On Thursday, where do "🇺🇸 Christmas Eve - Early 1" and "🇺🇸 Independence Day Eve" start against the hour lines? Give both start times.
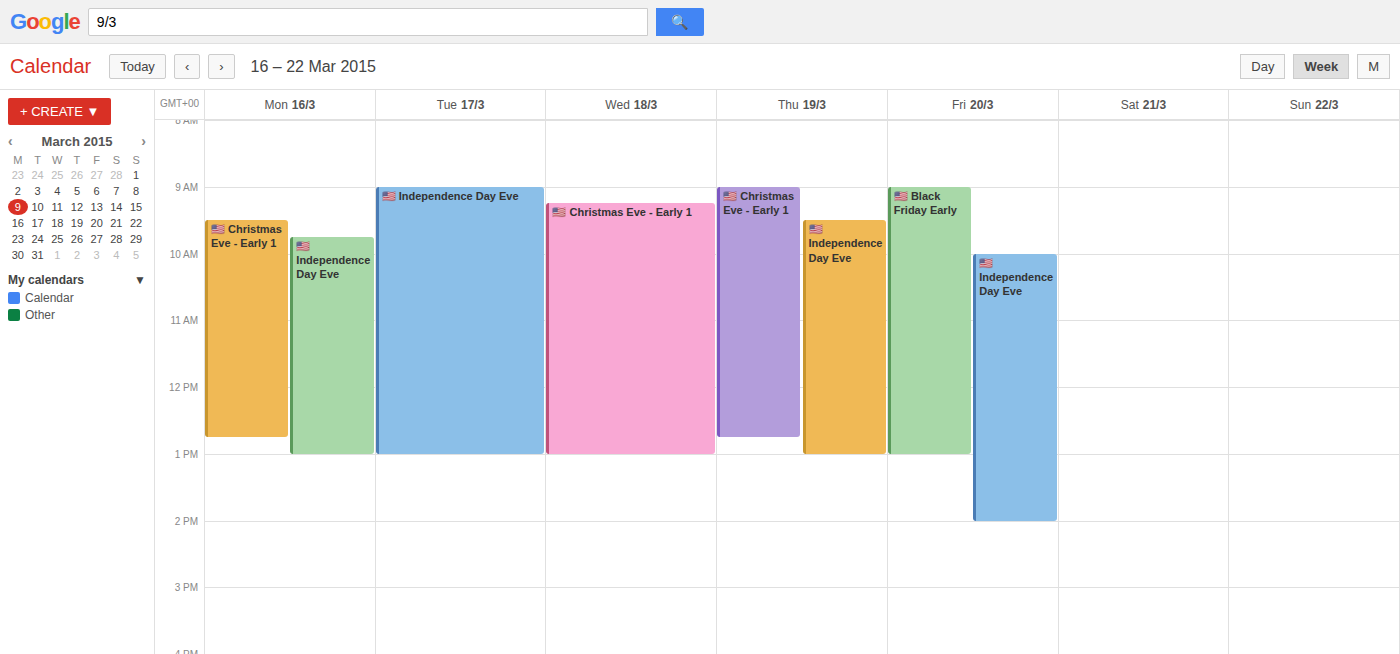
"🇺🇸 Christmas Eve - Early 1": 9:00 AM, exactly on the 9 AM line. "🇺🇸 Independence Day Eve": 9:30 AM, halfway between the 9 AM and 10 AM lines.